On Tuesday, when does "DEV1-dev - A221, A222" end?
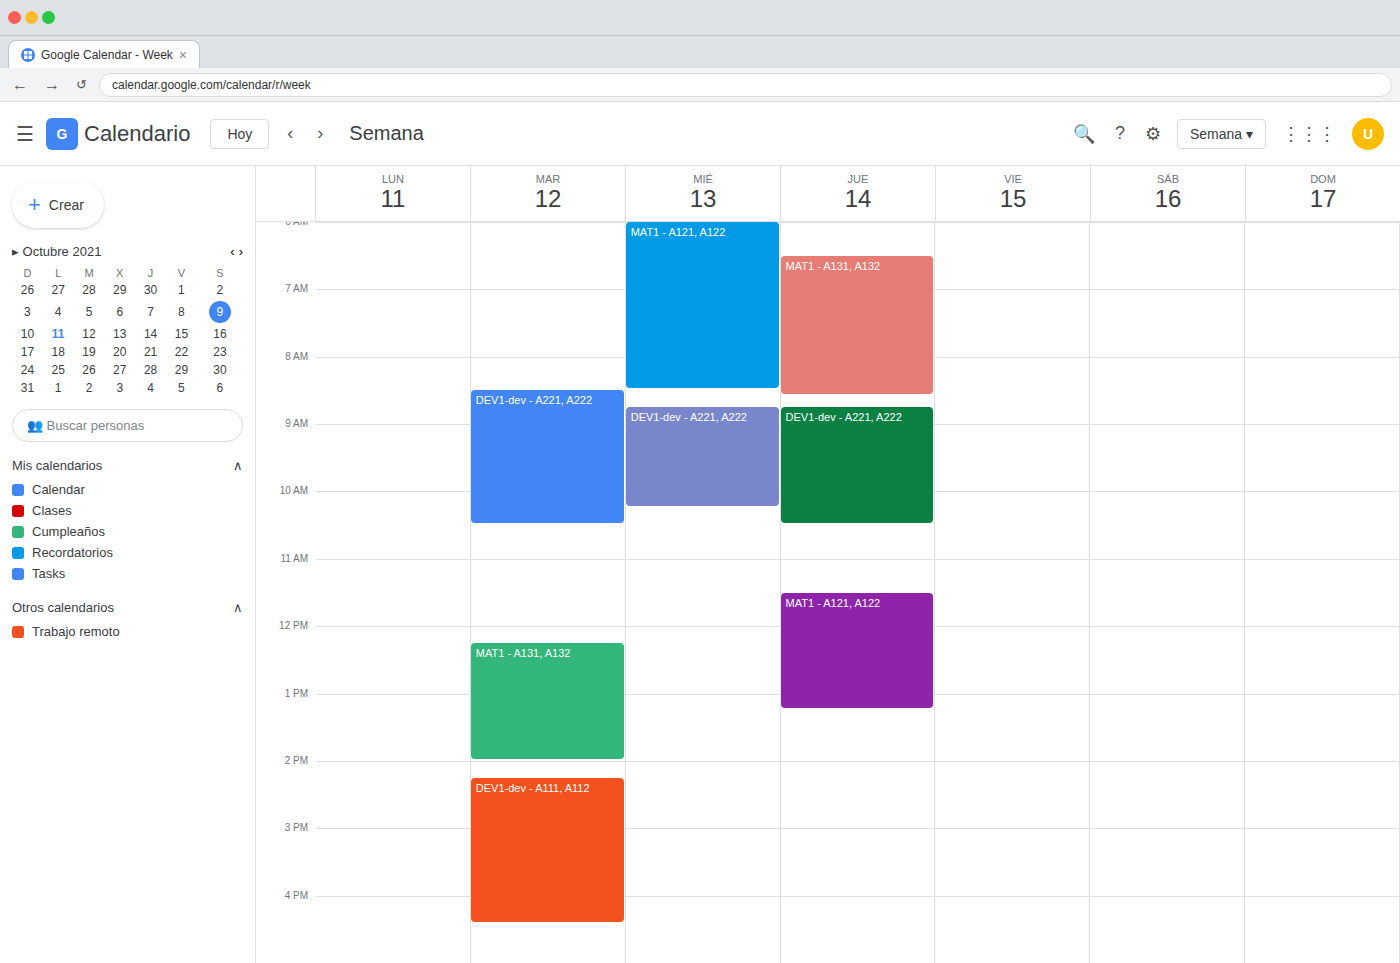
10:30